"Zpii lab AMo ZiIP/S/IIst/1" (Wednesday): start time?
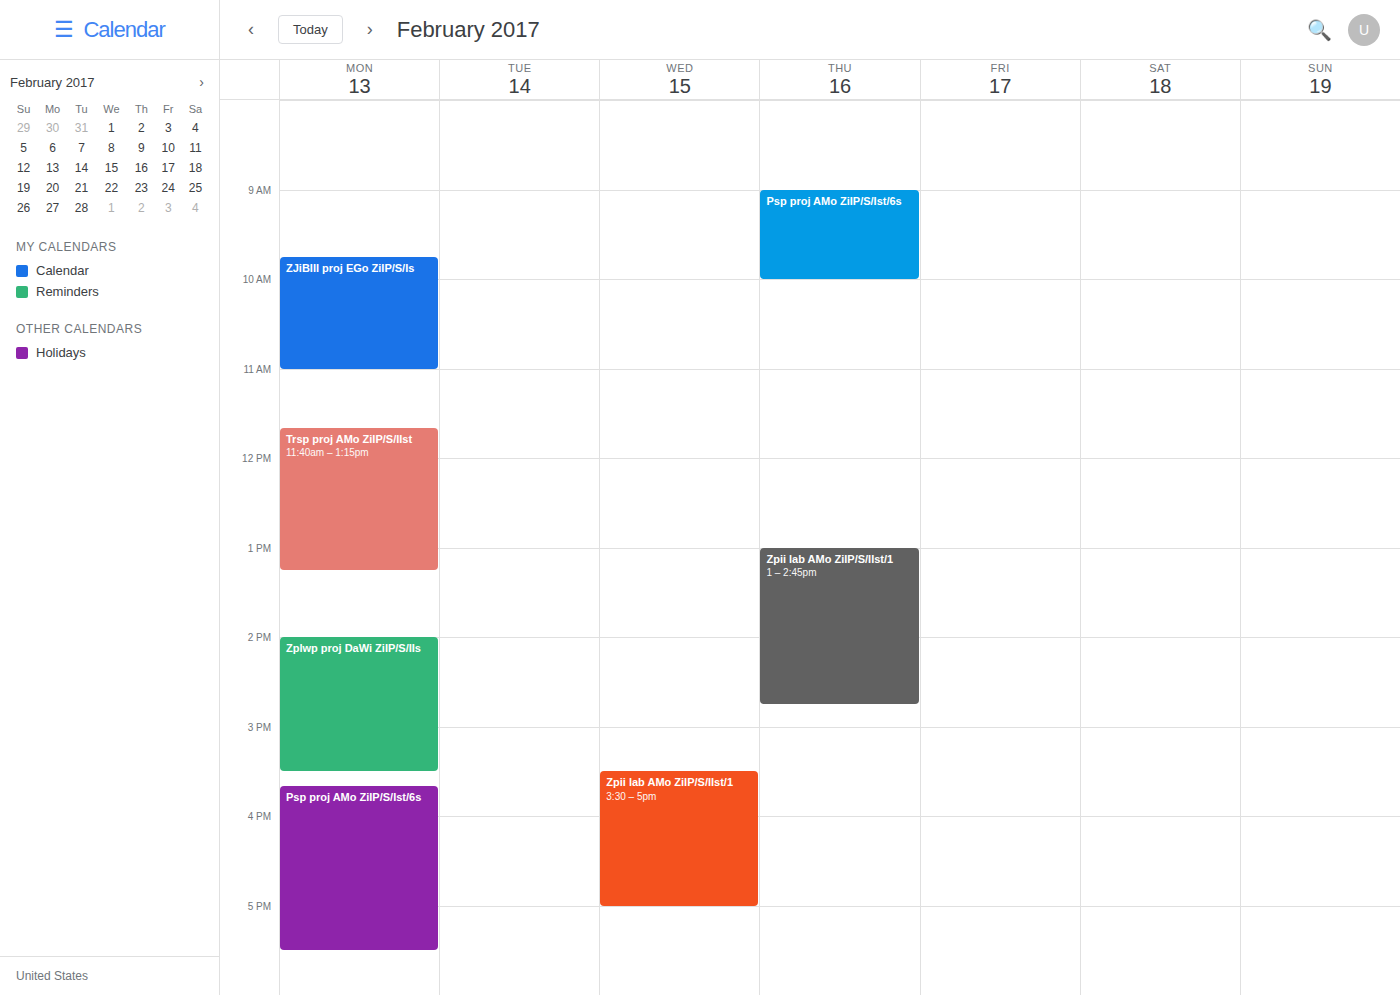
3:30 PM